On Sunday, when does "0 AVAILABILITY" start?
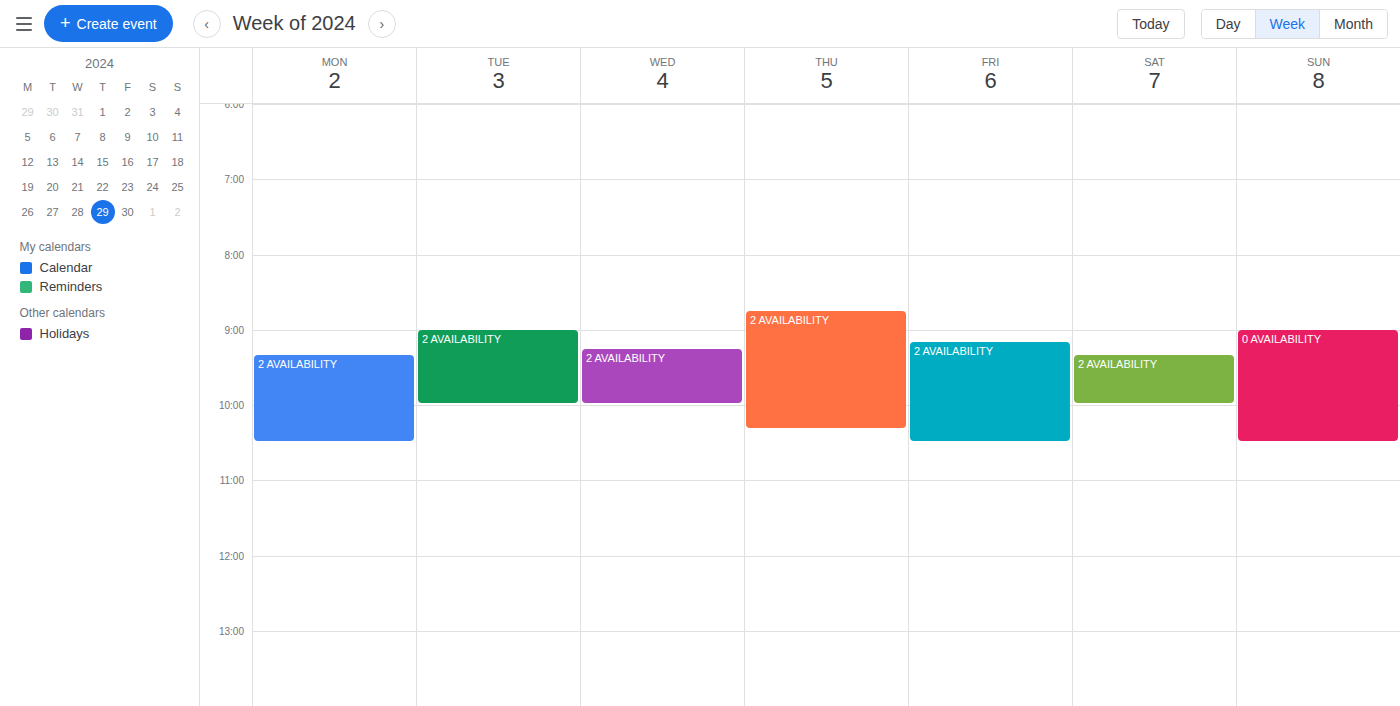
9:00 AM